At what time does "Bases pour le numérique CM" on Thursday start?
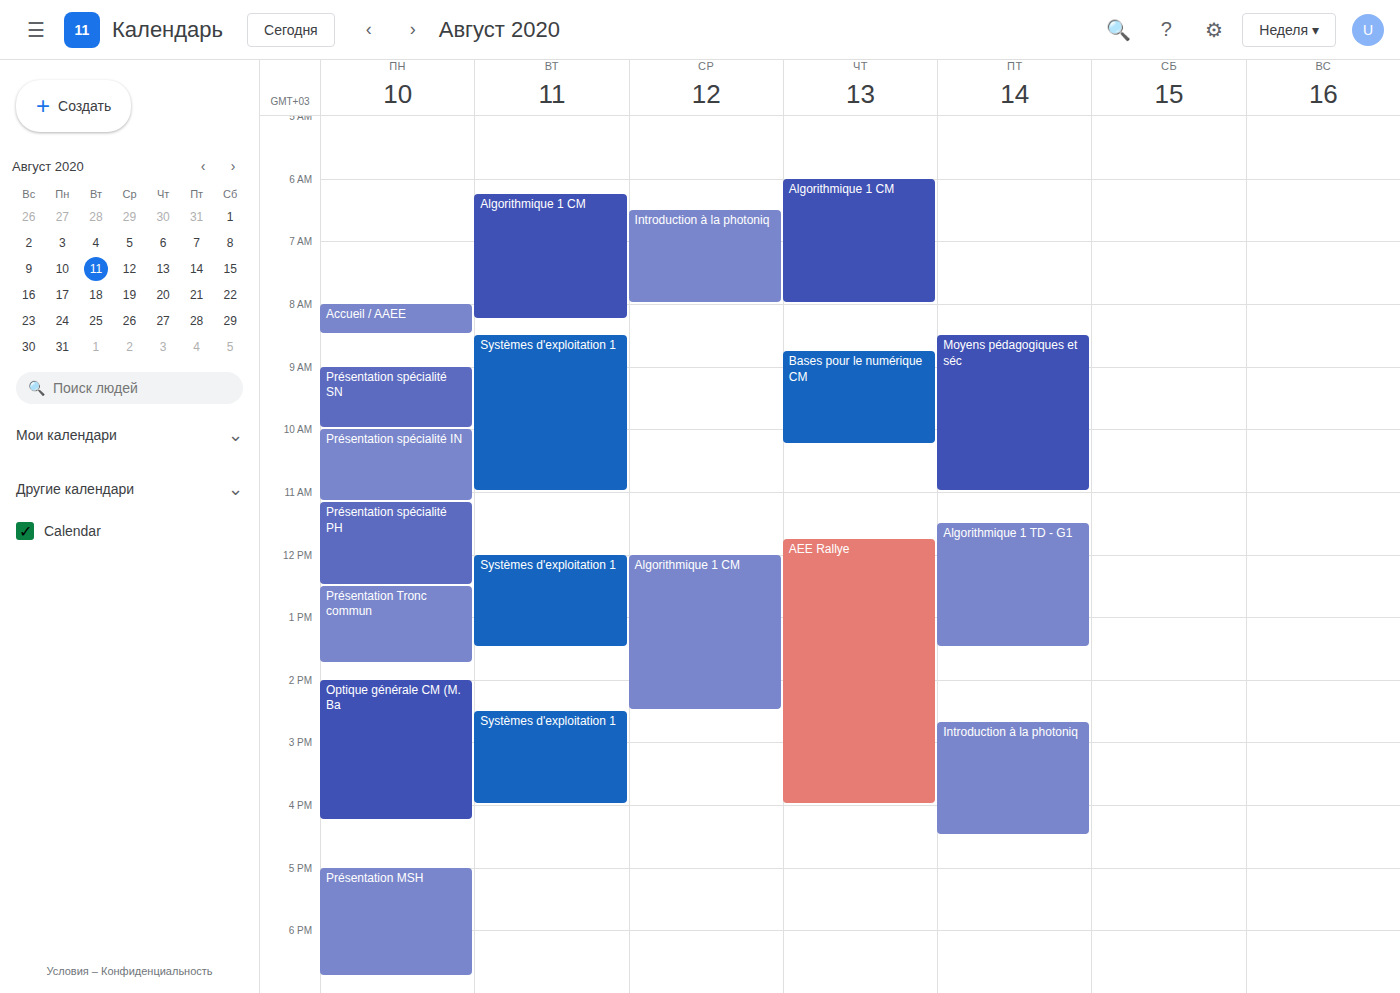
08:45